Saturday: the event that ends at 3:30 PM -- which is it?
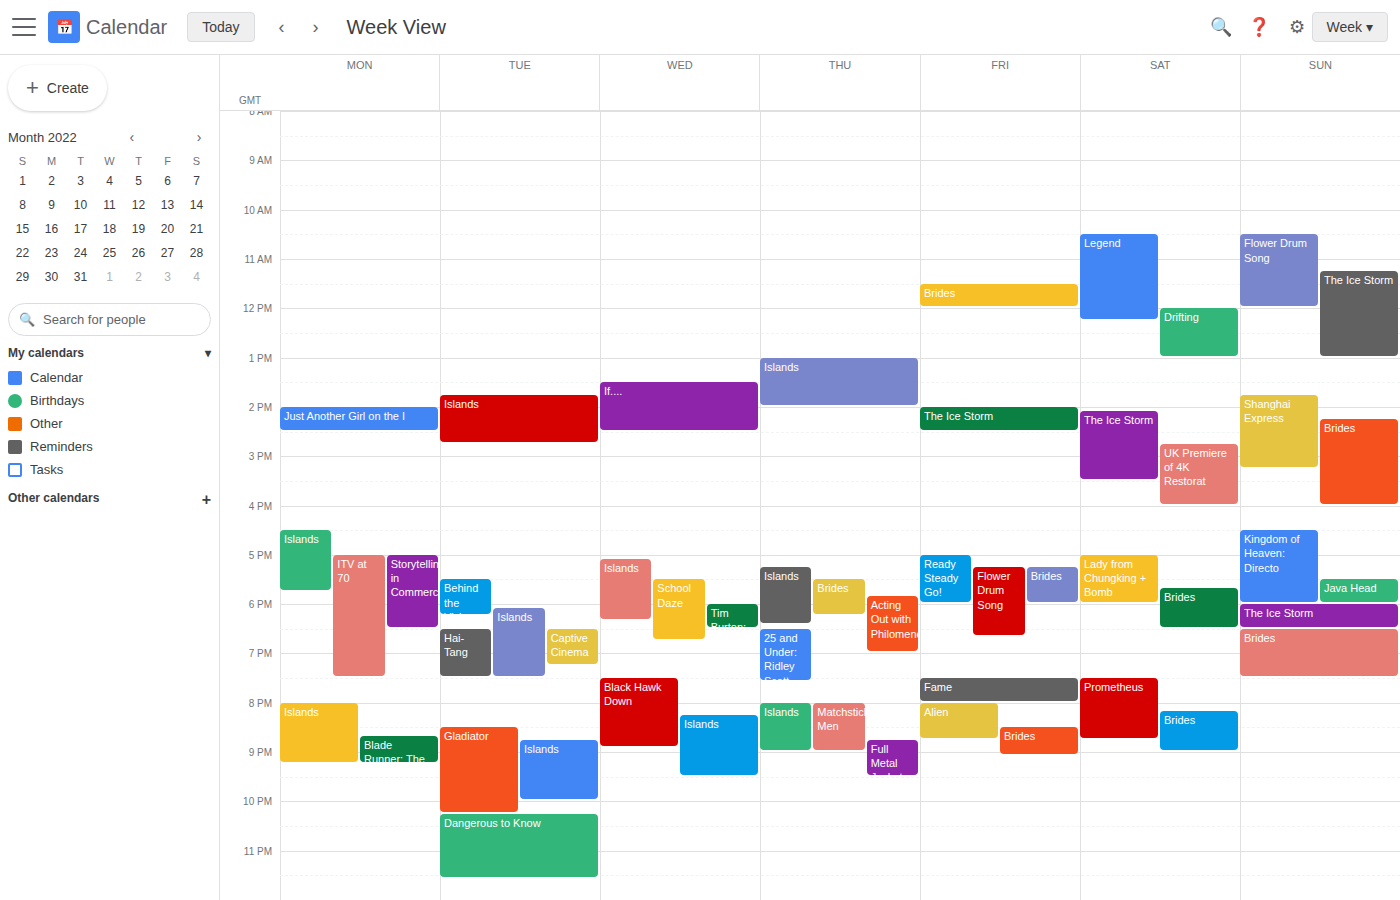
"The Ice Storm"